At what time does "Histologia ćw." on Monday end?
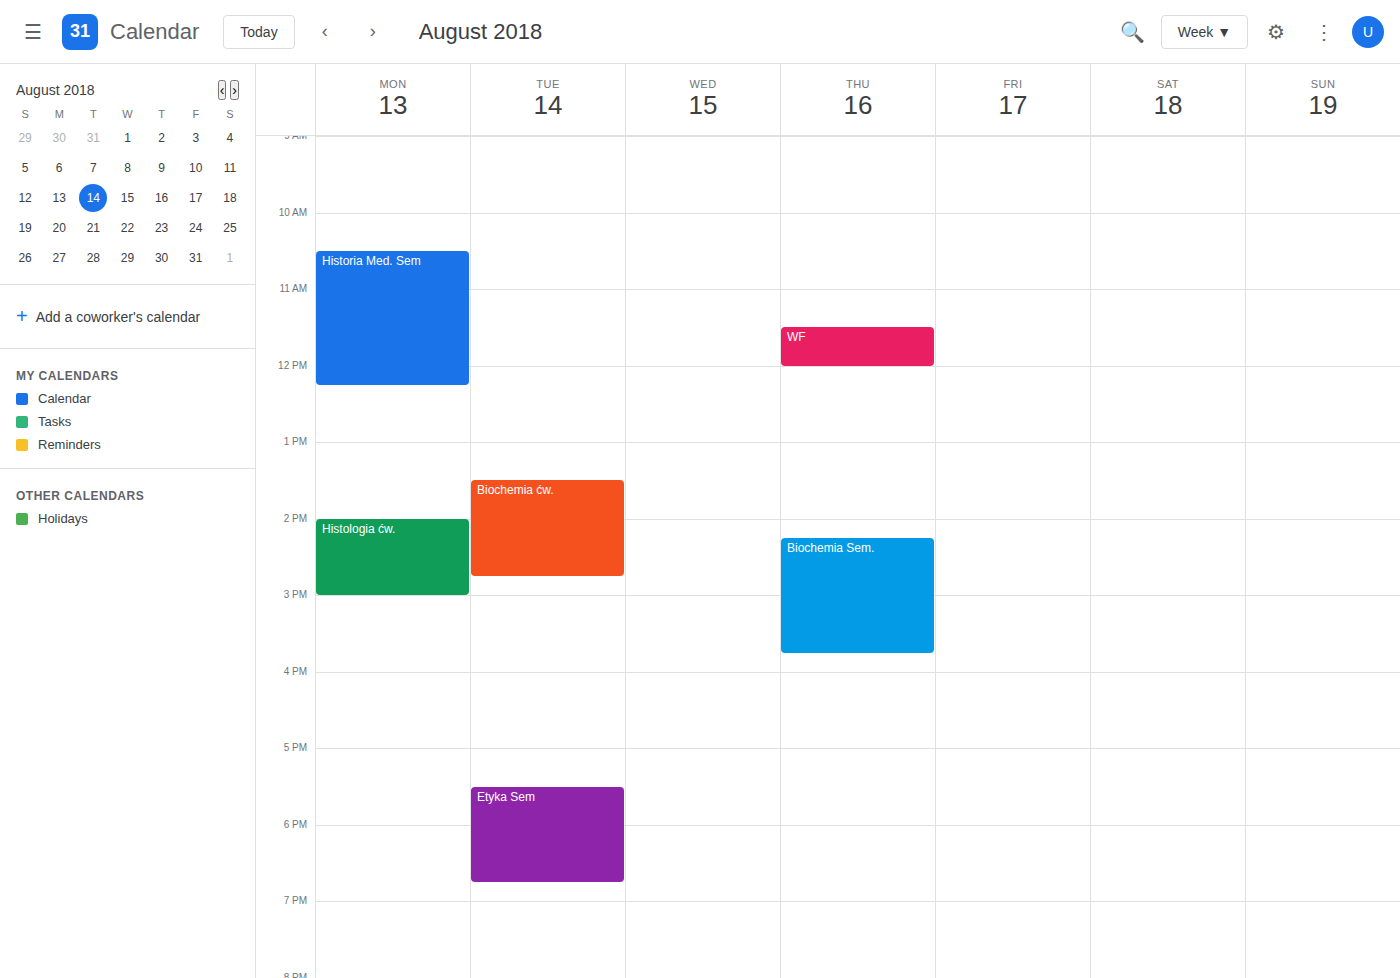
3:00 PM